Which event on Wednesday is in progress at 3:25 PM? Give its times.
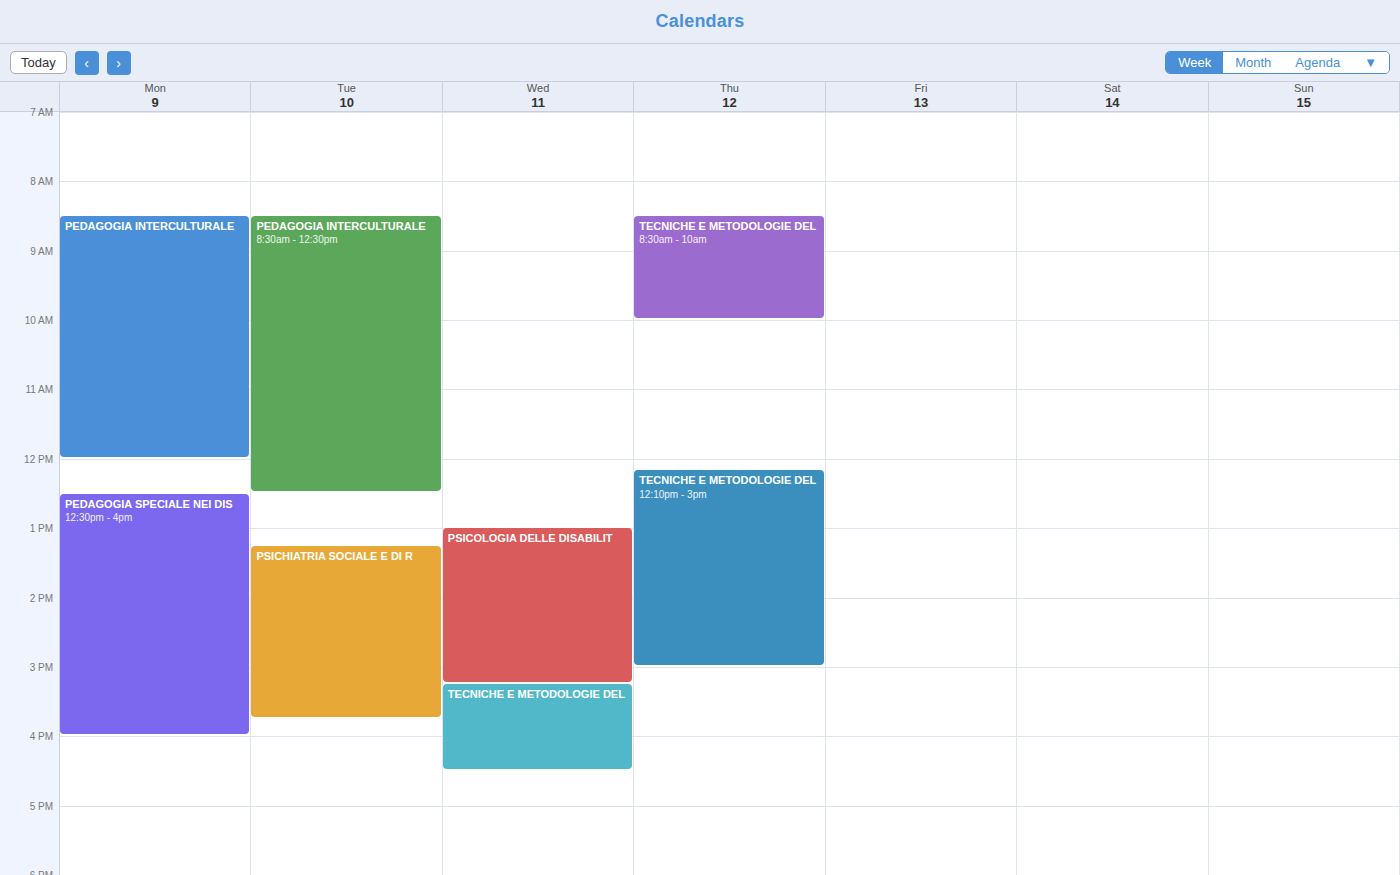
"TECNICHE E METODOLOGIE DEL", 3:15 PM to 4:30 PM